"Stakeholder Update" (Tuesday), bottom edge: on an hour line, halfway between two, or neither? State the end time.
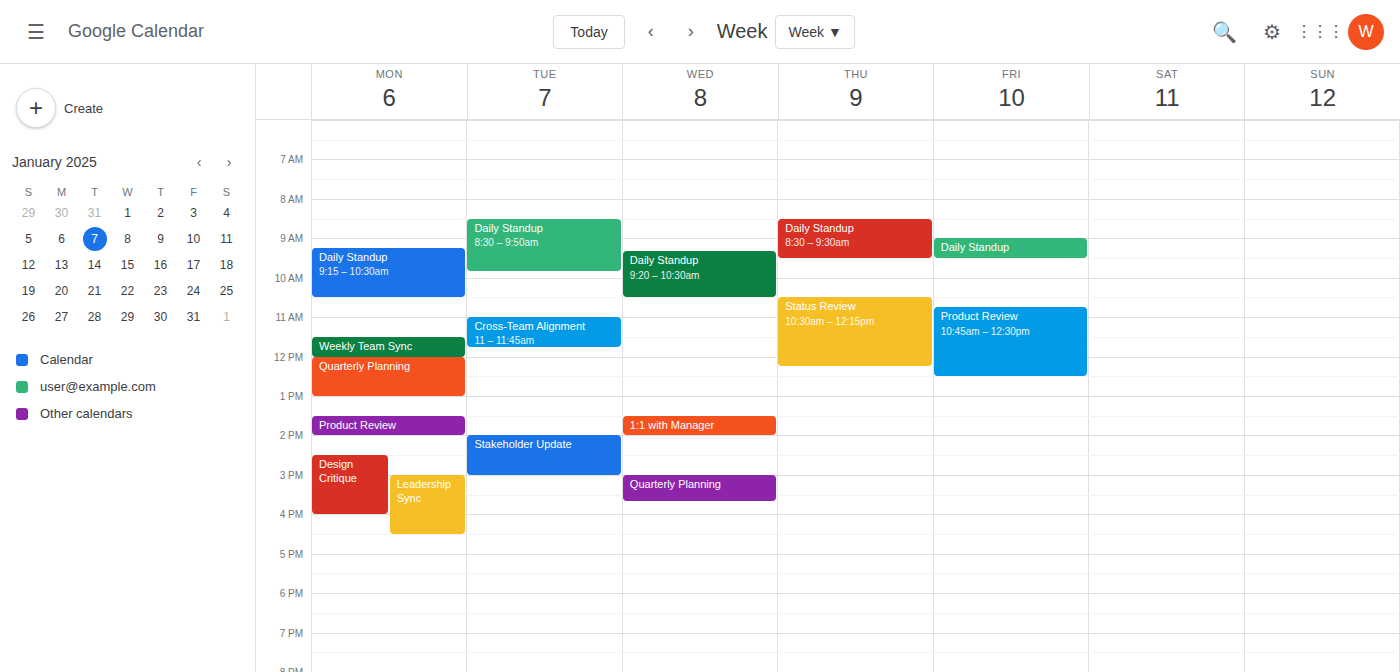
3:00 PM -- exactly on the 3 PM line.